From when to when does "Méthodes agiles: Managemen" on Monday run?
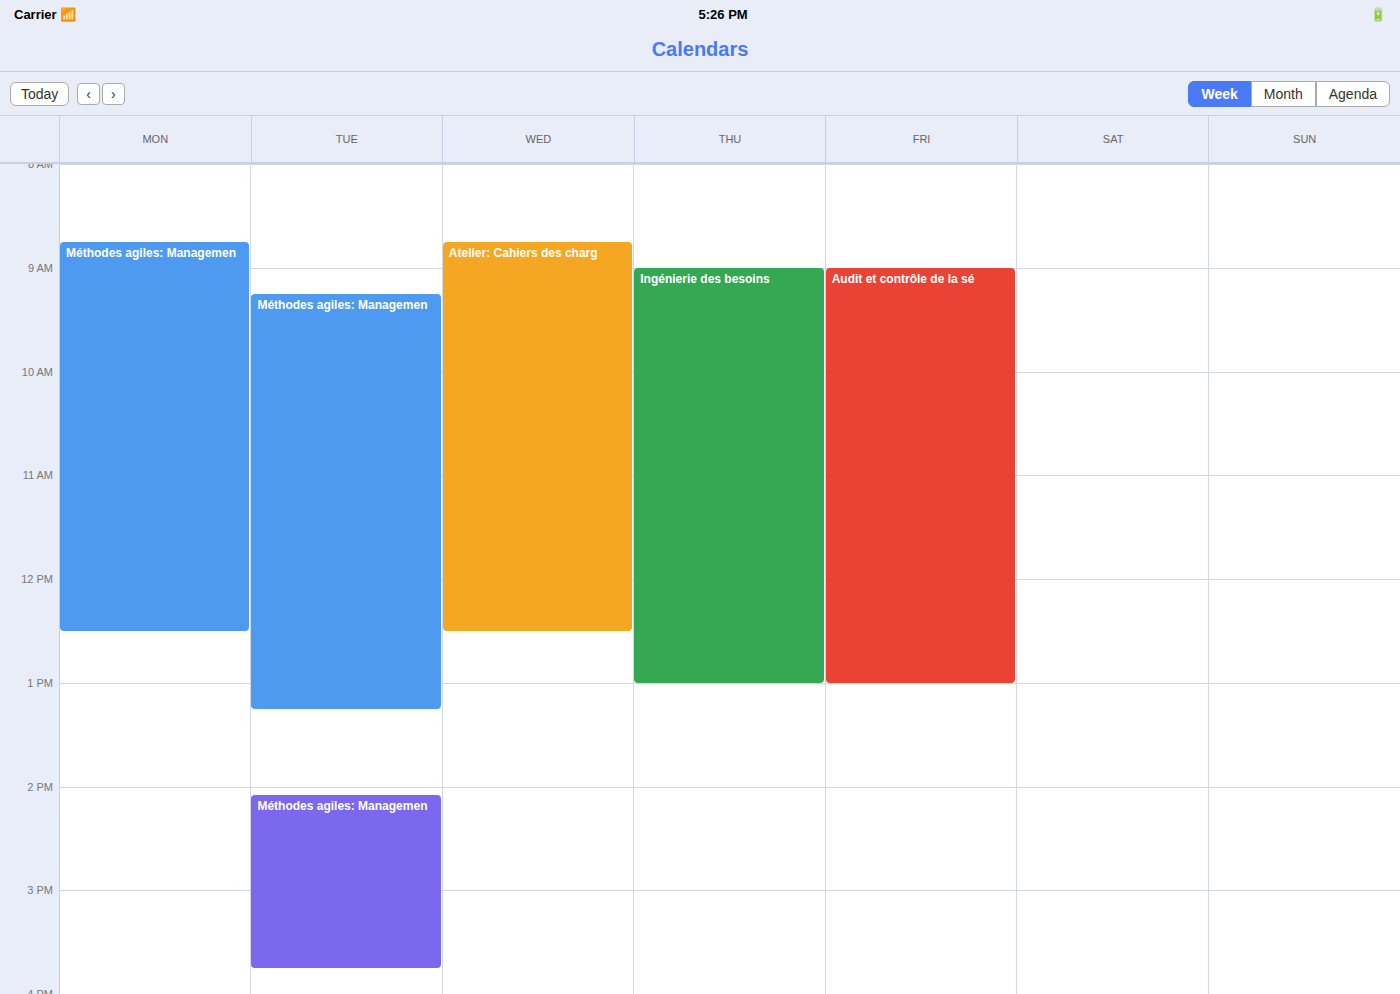
8:45 AM to 12:30 PM